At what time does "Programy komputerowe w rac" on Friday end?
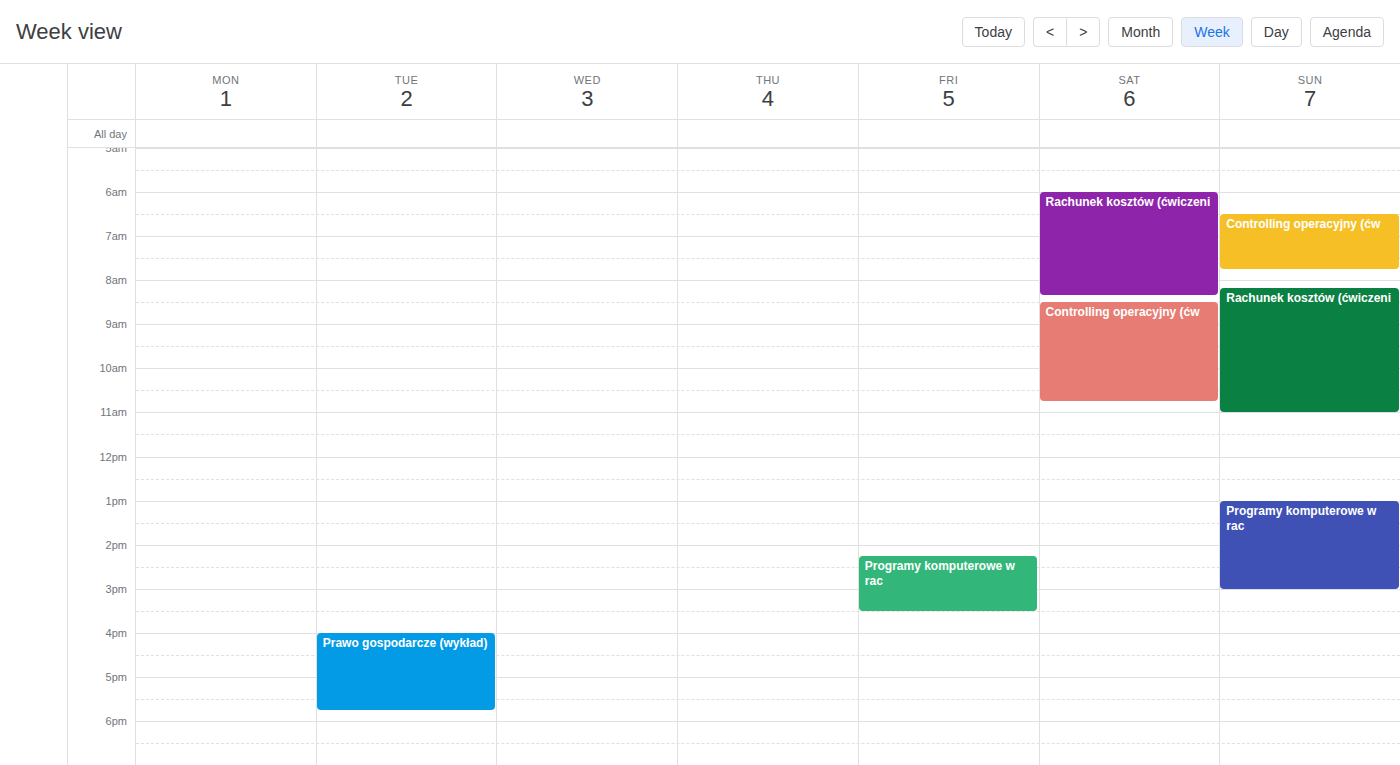
3:30 PM